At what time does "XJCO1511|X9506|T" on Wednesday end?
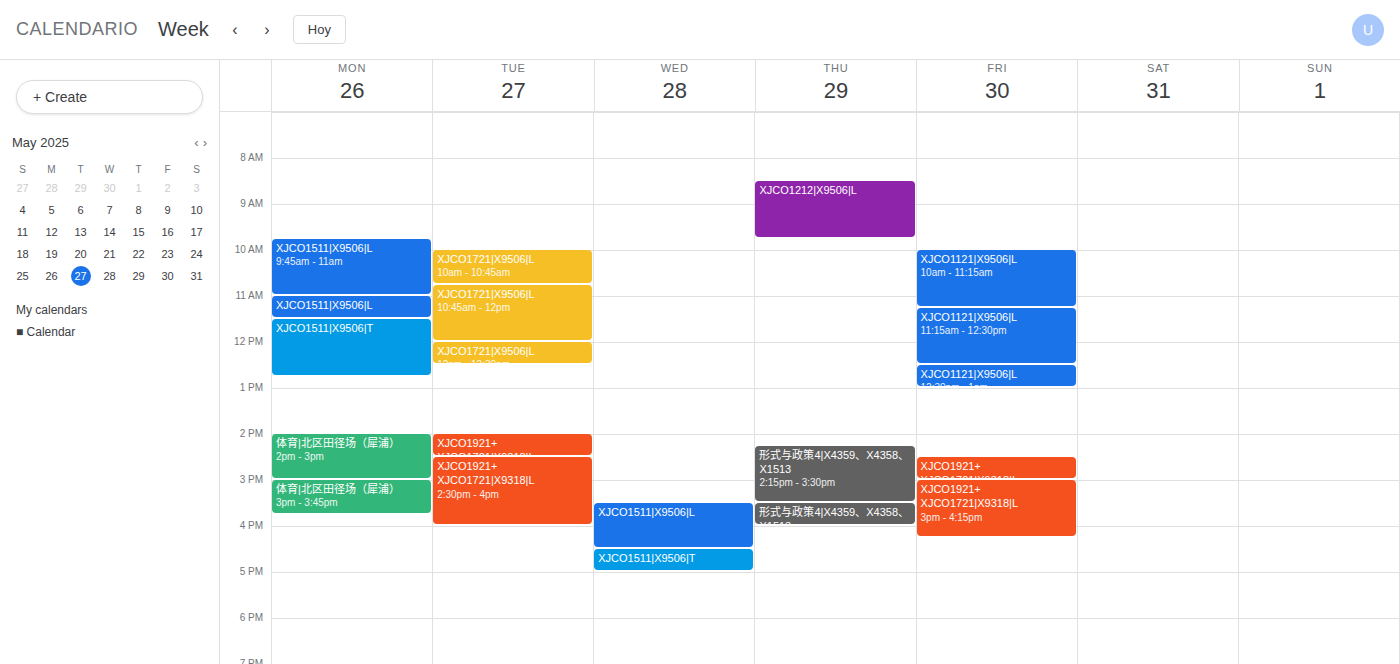
5:00 PM